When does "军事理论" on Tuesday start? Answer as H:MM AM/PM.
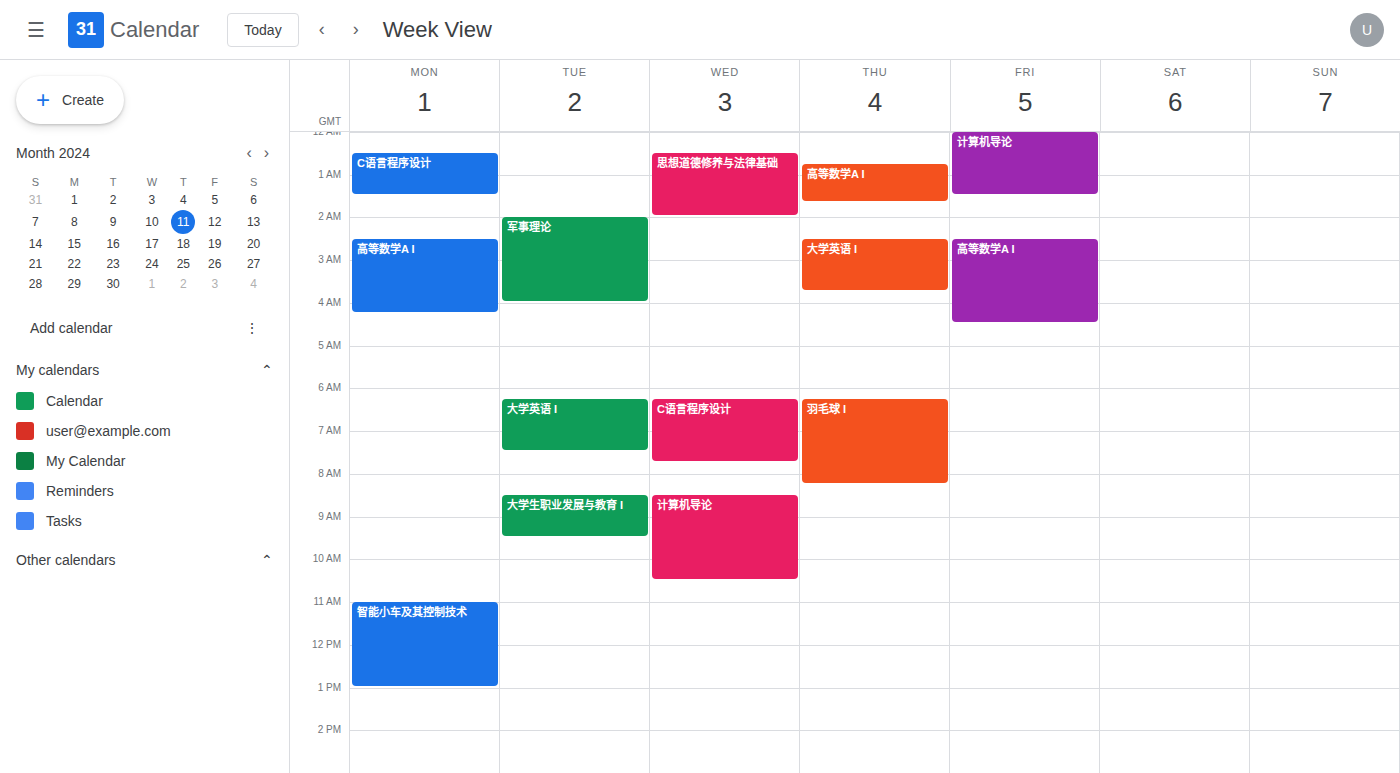
2:00 AM